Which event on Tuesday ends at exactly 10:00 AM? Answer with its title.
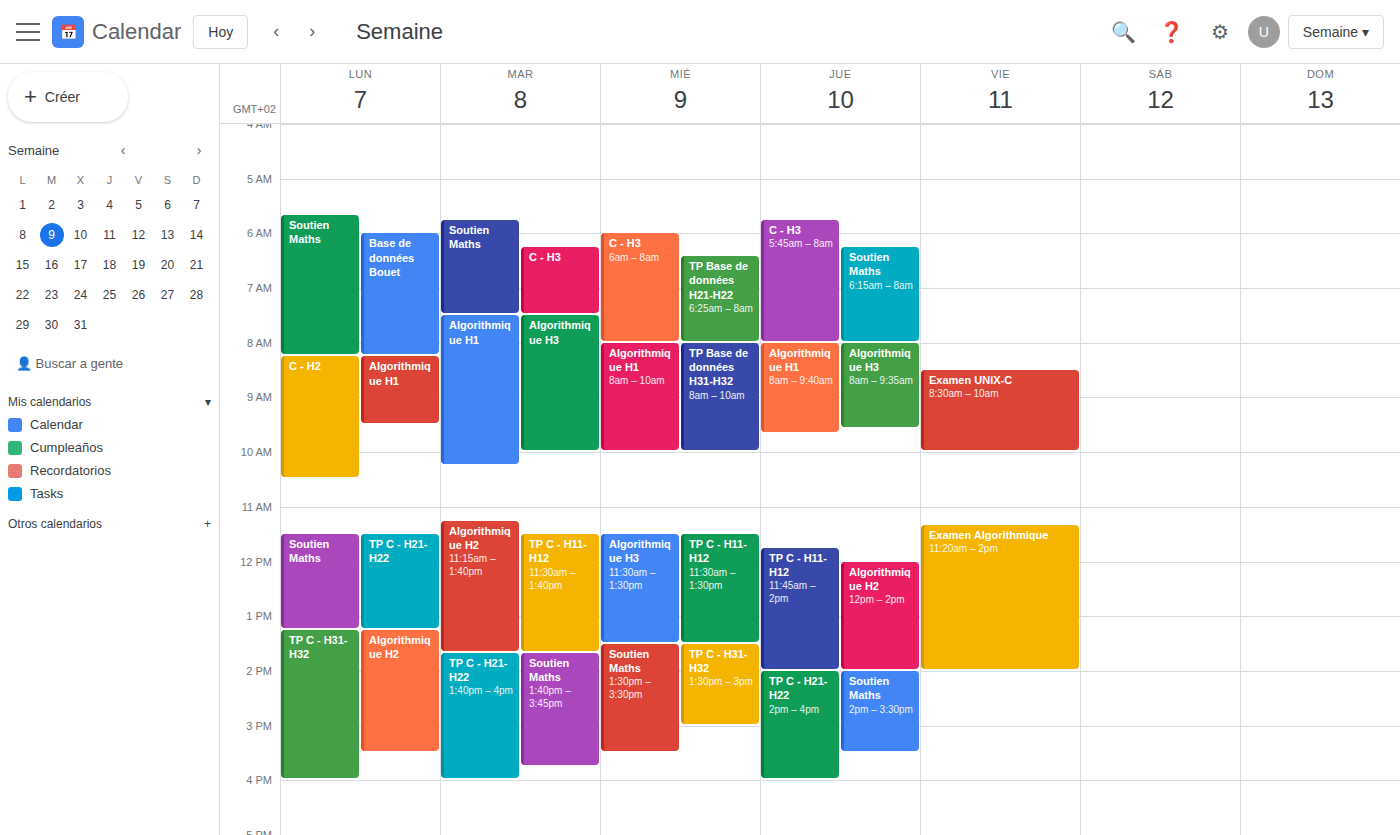
"Algorithmique H3"